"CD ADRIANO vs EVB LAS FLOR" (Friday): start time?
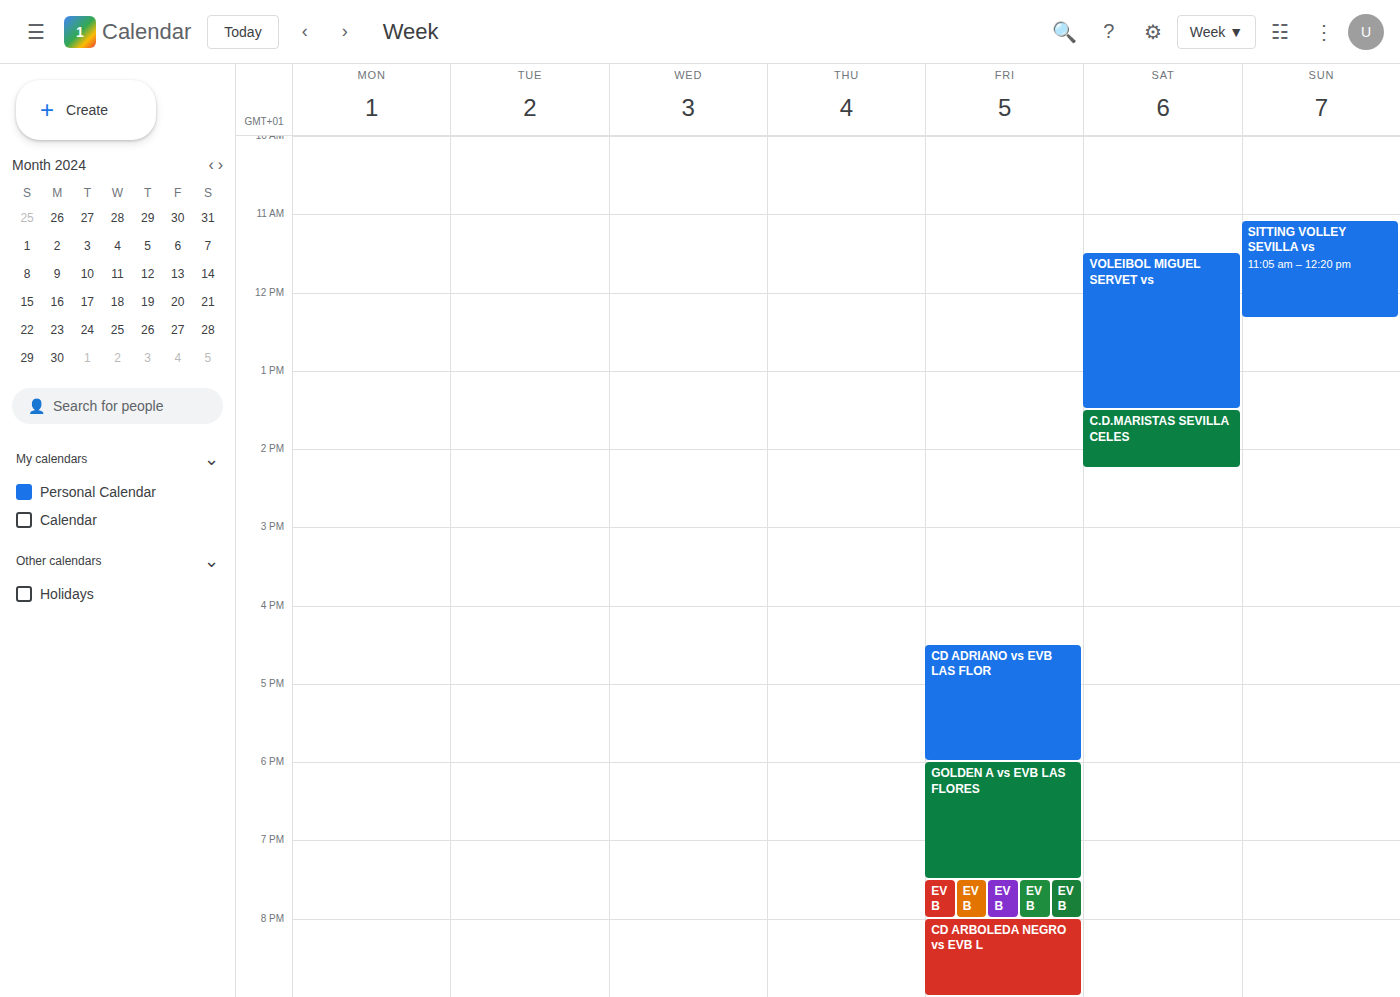
4:30 PM